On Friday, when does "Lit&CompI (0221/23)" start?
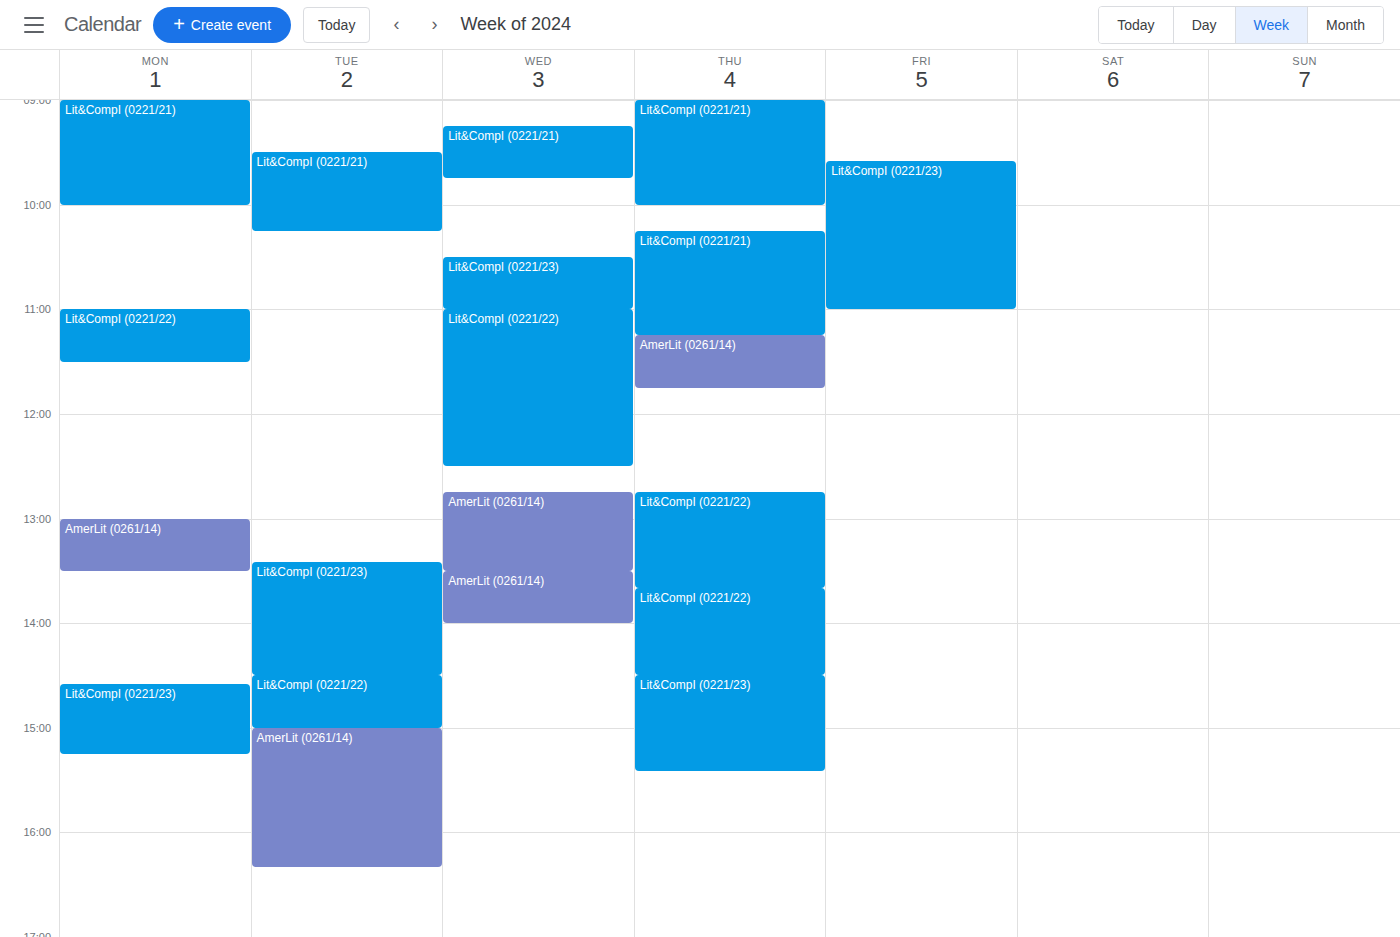
9:35 AM